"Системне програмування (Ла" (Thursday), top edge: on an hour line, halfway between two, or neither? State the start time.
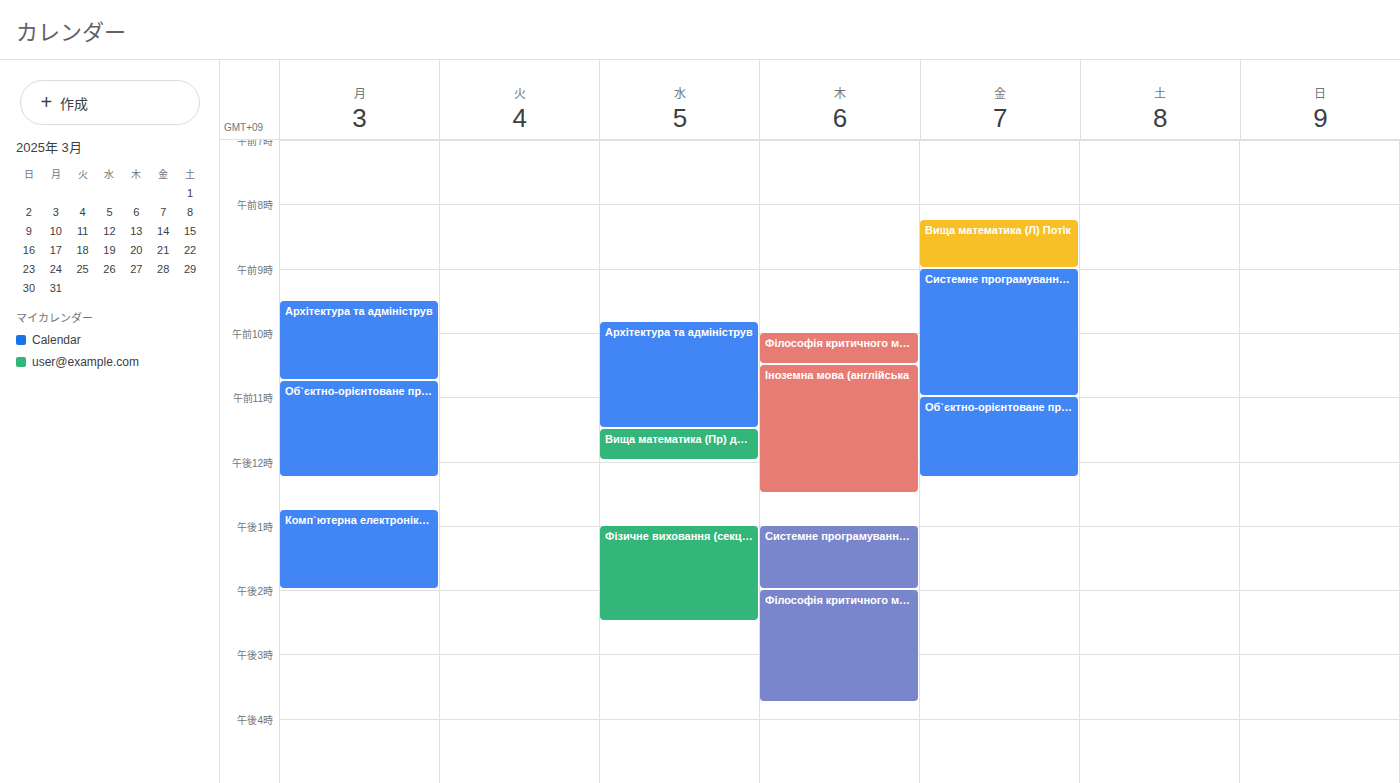
1:00 PM -- exactly on the 1 PM line.